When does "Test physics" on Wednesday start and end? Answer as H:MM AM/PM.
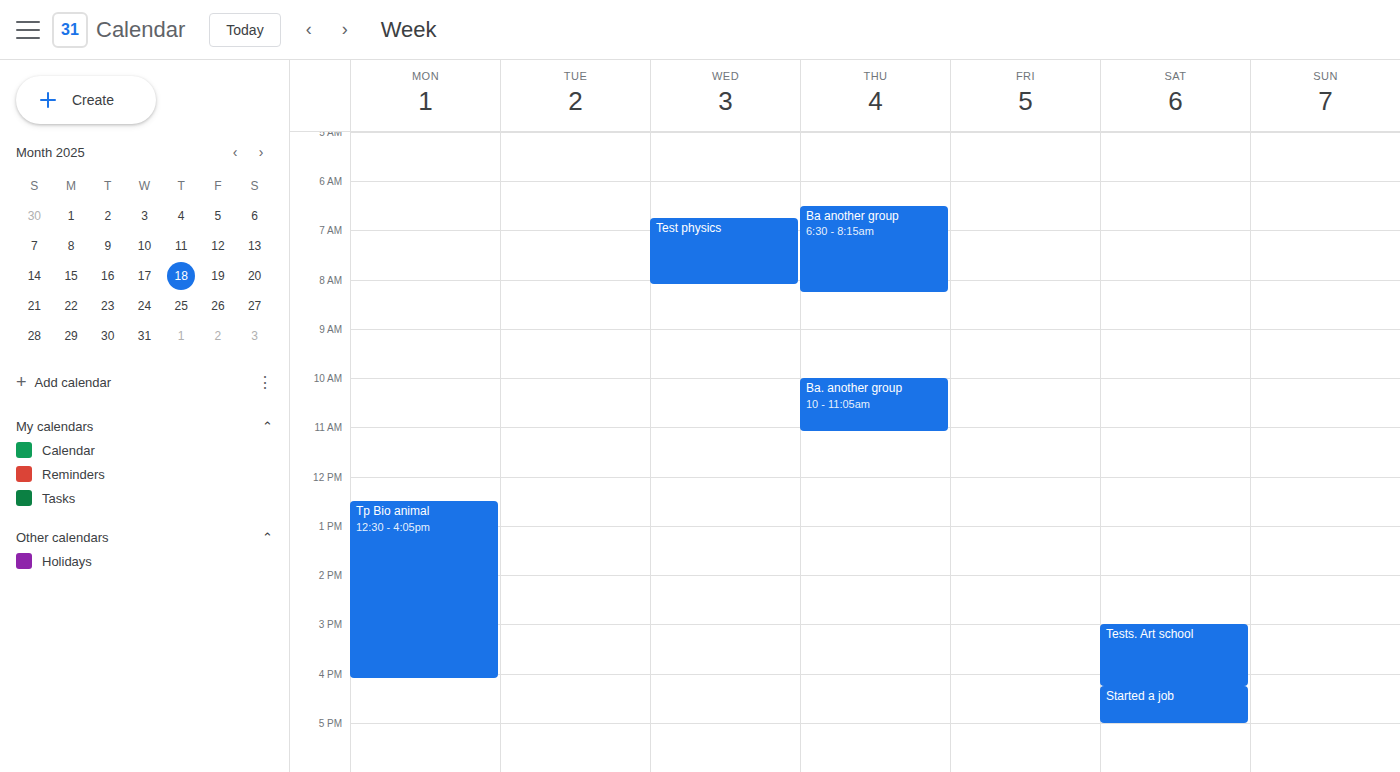
6:45 AM to 8:05 AM